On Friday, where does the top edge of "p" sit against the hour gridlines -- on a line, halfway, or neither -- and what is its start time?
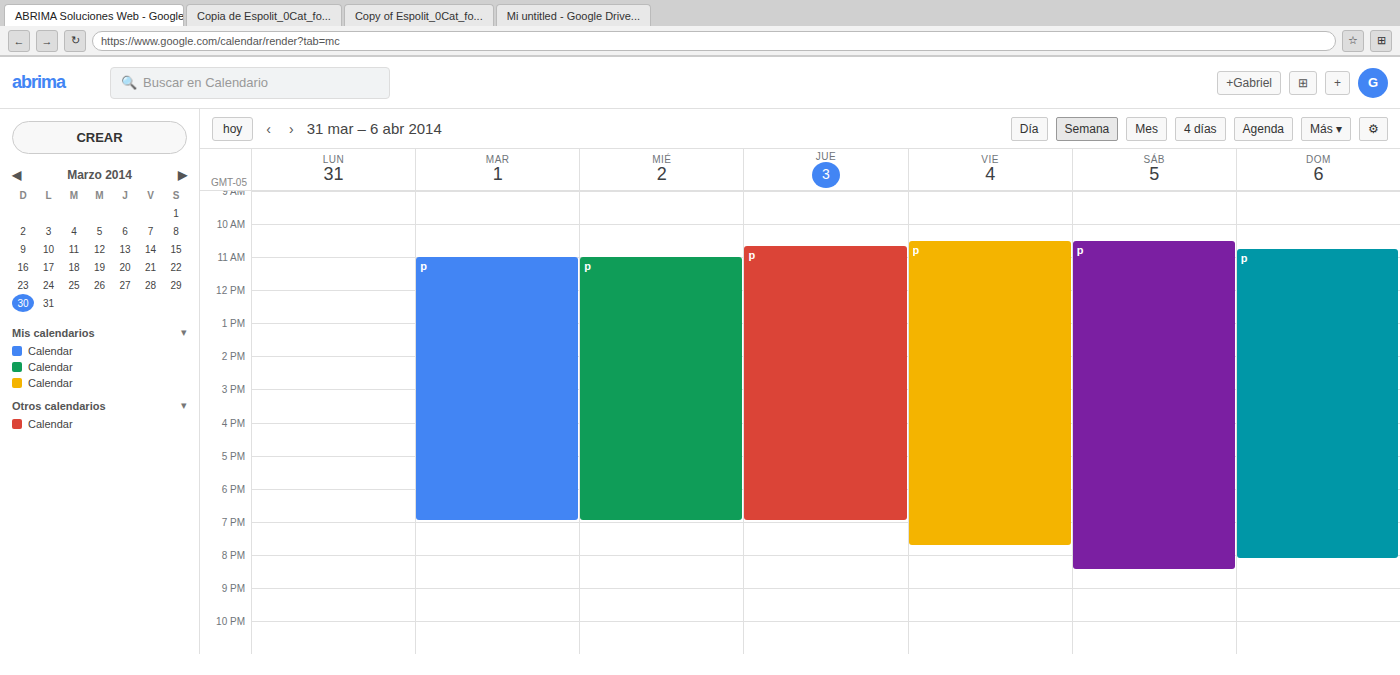
10:30 AM -- halfway between the 10 AM and 11 AM lines.